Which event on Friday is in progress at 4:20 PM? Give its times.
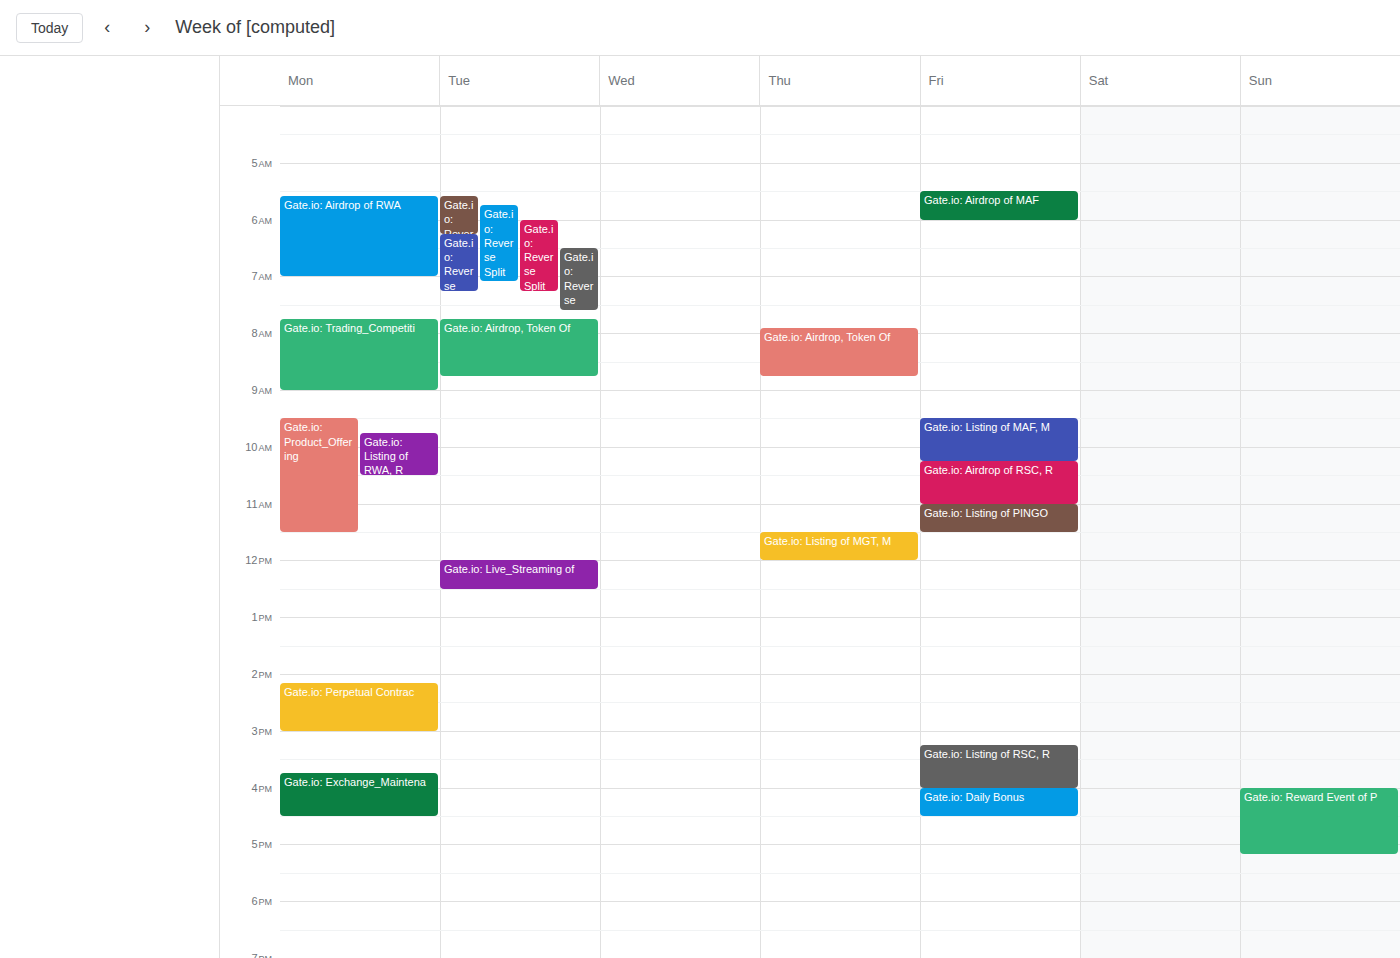
"Gate.io: Daily Bonus", 4:00 PM to 4:30 PM